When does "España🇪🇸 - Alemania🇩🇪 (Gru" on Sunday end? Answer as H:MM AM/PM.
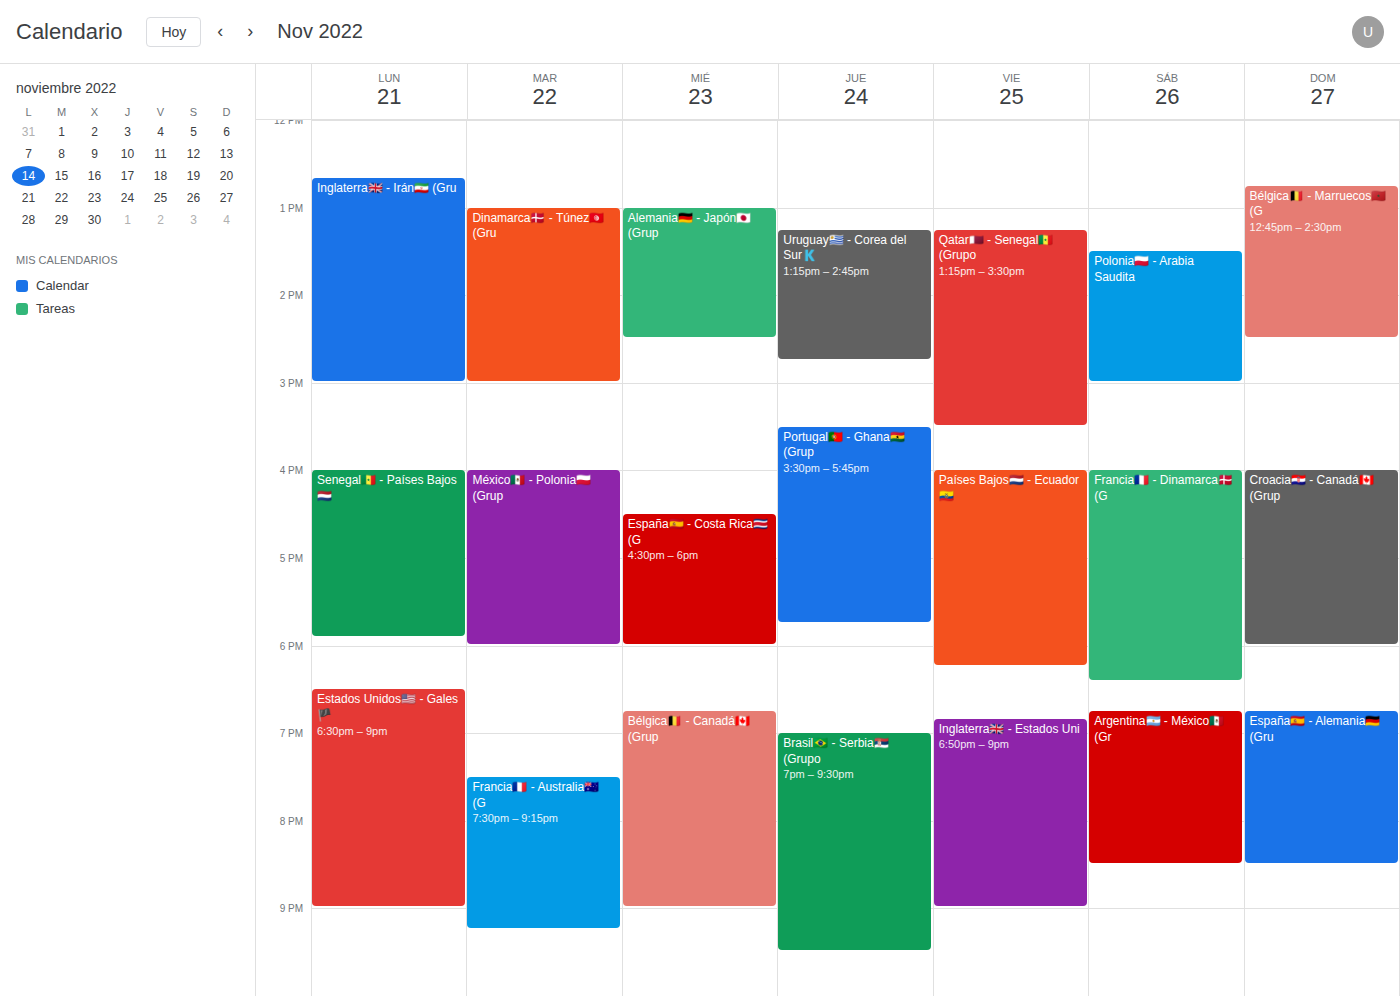
8:30 PM